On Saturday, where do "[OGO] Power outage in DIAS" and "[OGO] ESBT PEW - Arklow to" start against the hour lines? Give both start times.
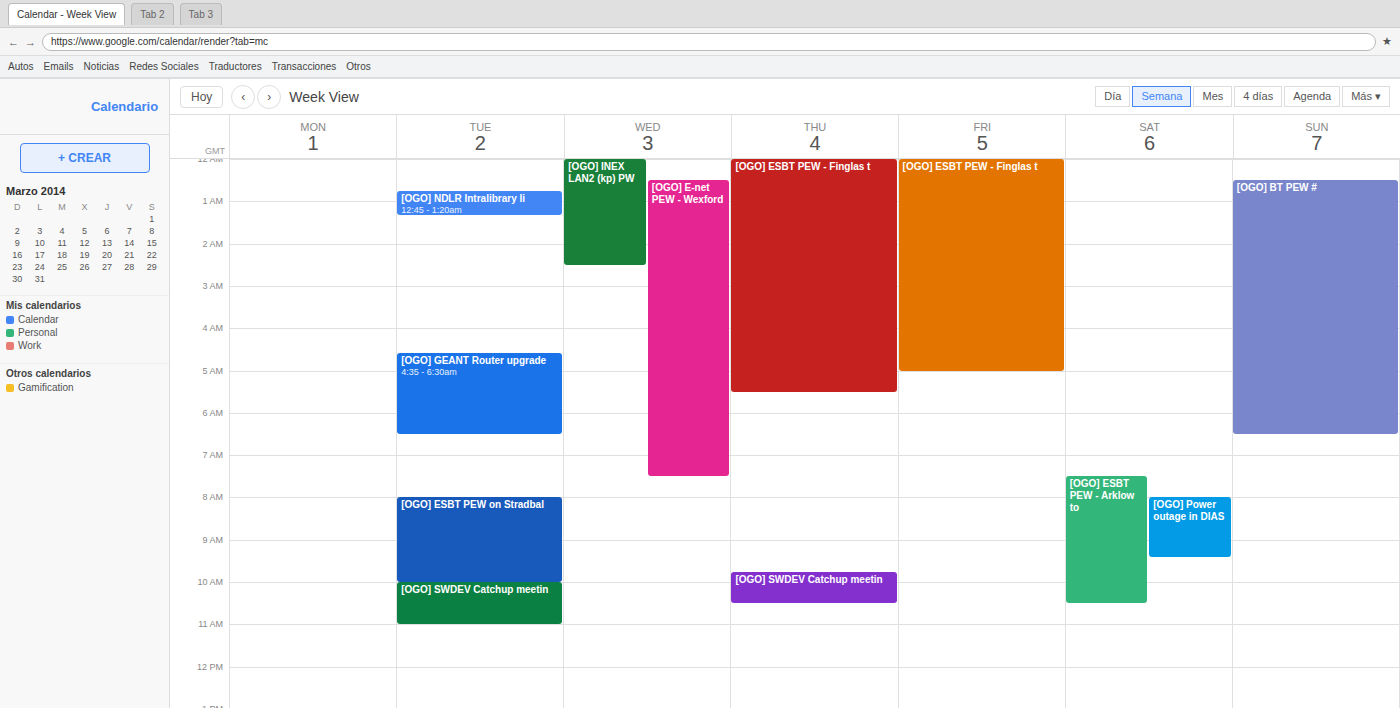
"[OGO] Power outage in DIAS": 8:00 AM, exactly on the 8 AM line. "[OGO] ESBT PEW - Arklow to": 7:30 AM, halfway between the 7 AM and 8 AM lines.